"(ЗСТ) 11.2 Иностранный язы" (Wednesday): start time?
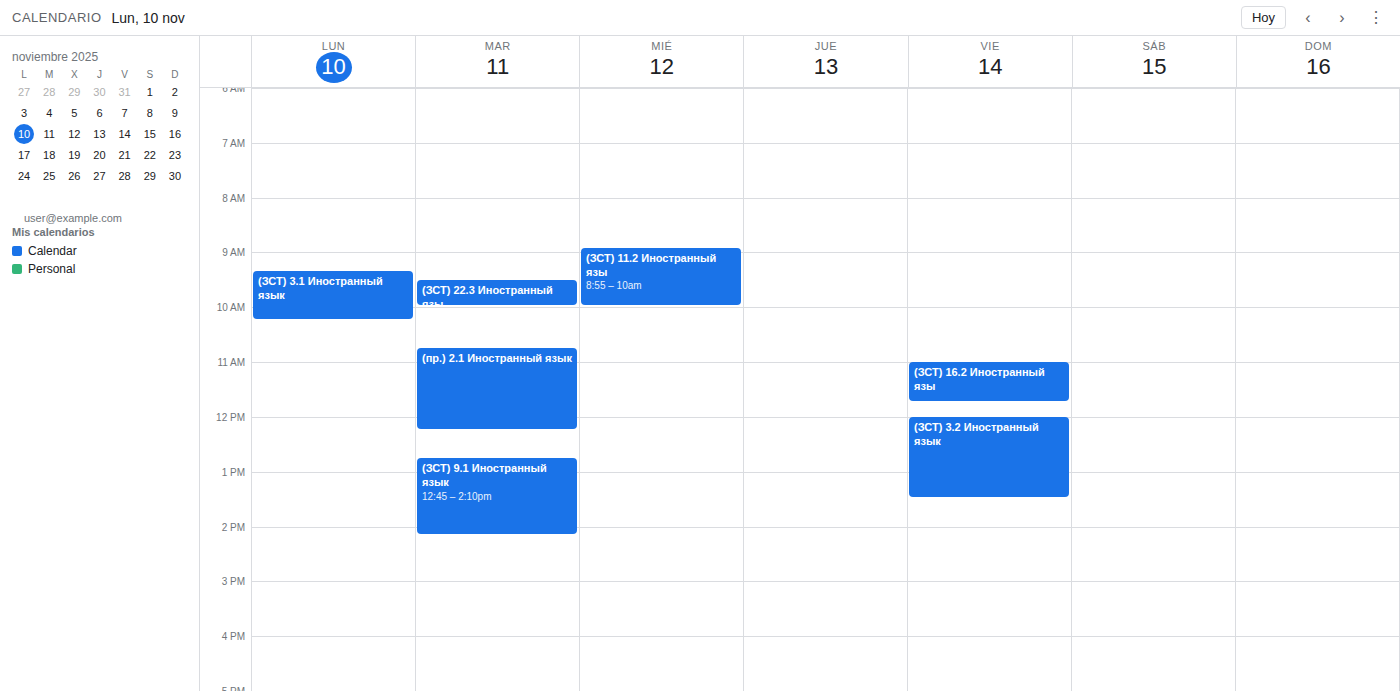
8:55 AM